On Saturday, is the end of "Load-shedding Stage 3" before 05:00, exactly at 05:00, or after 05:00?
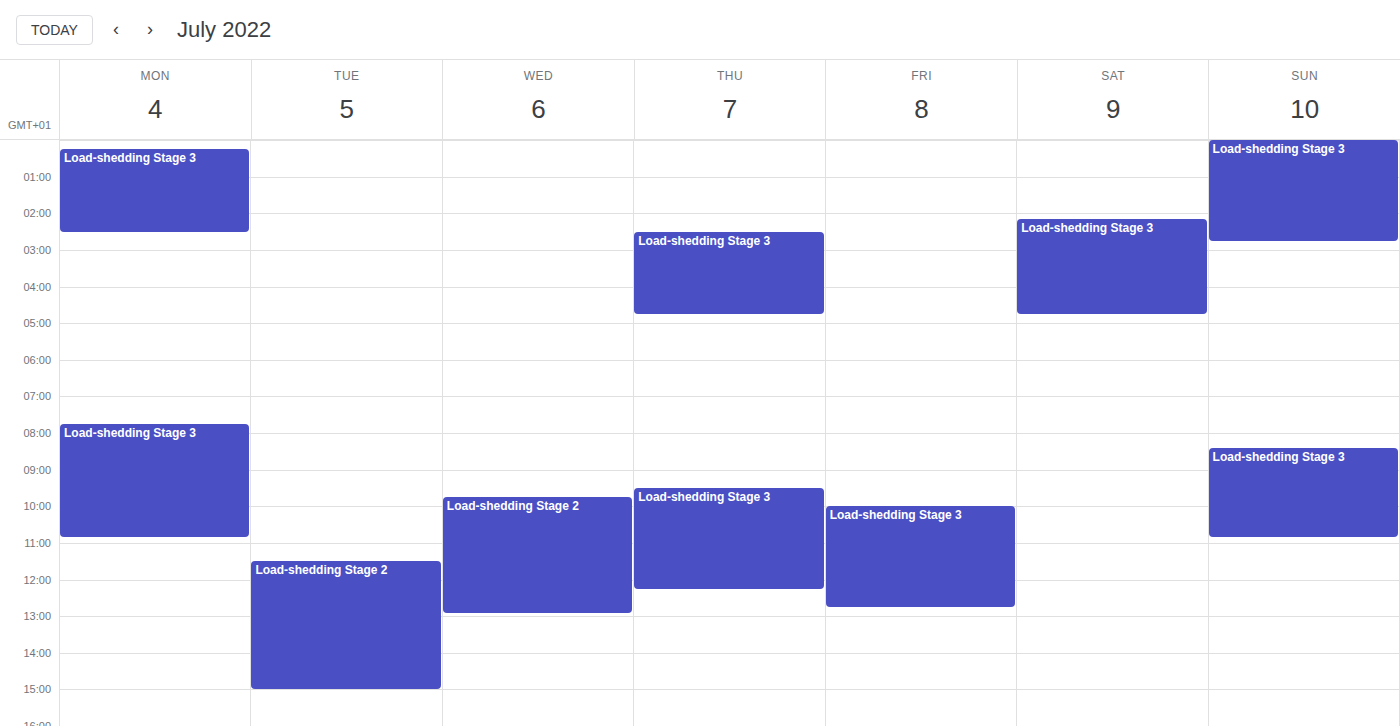
04:45 -- before 05:00, 15 minutes above the 05:00 line.